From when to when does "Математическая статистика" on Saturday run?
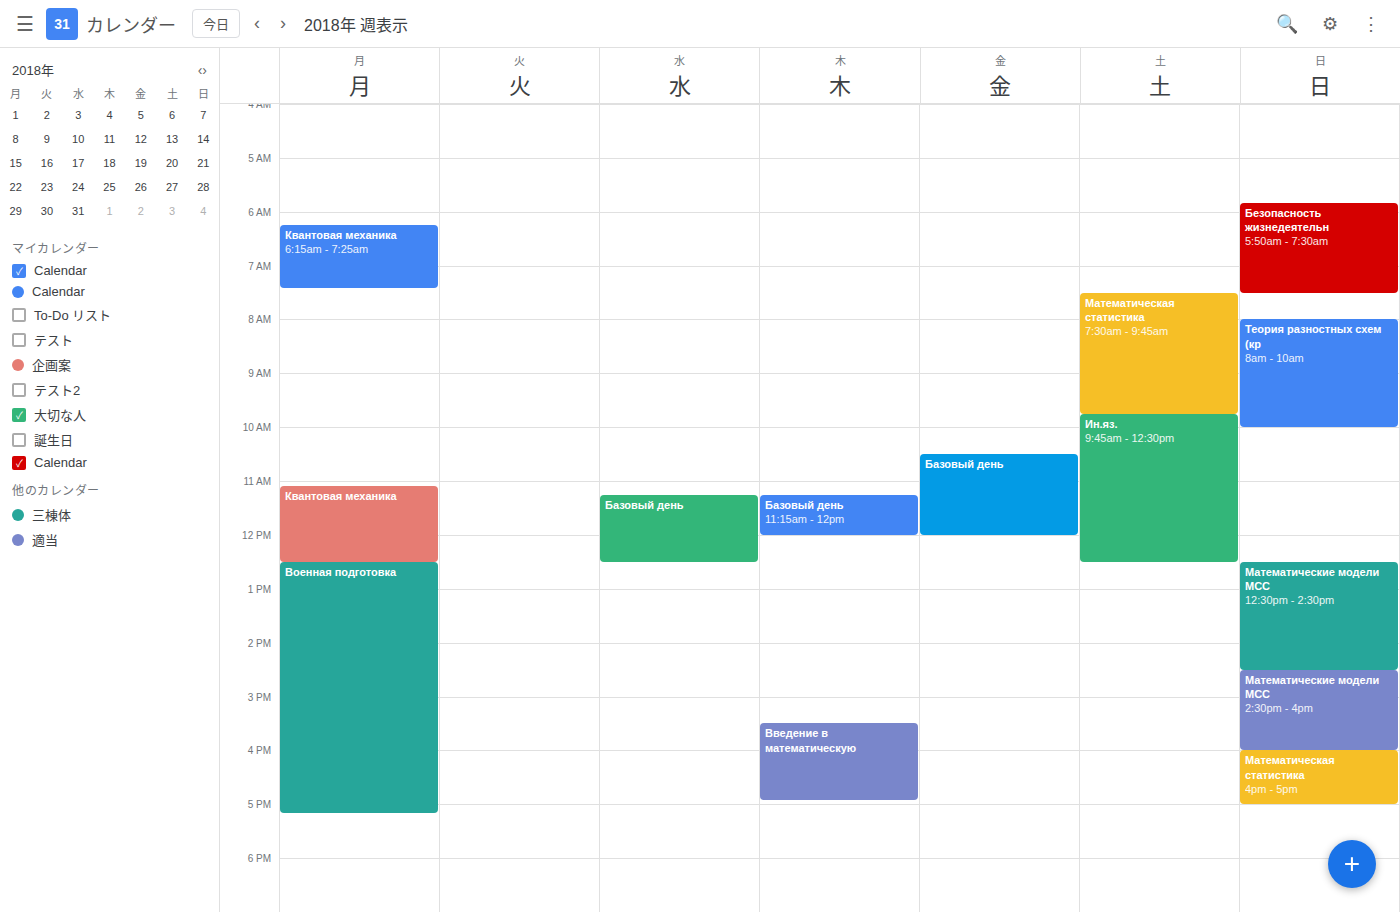
7:30 AM to 9:45 AM